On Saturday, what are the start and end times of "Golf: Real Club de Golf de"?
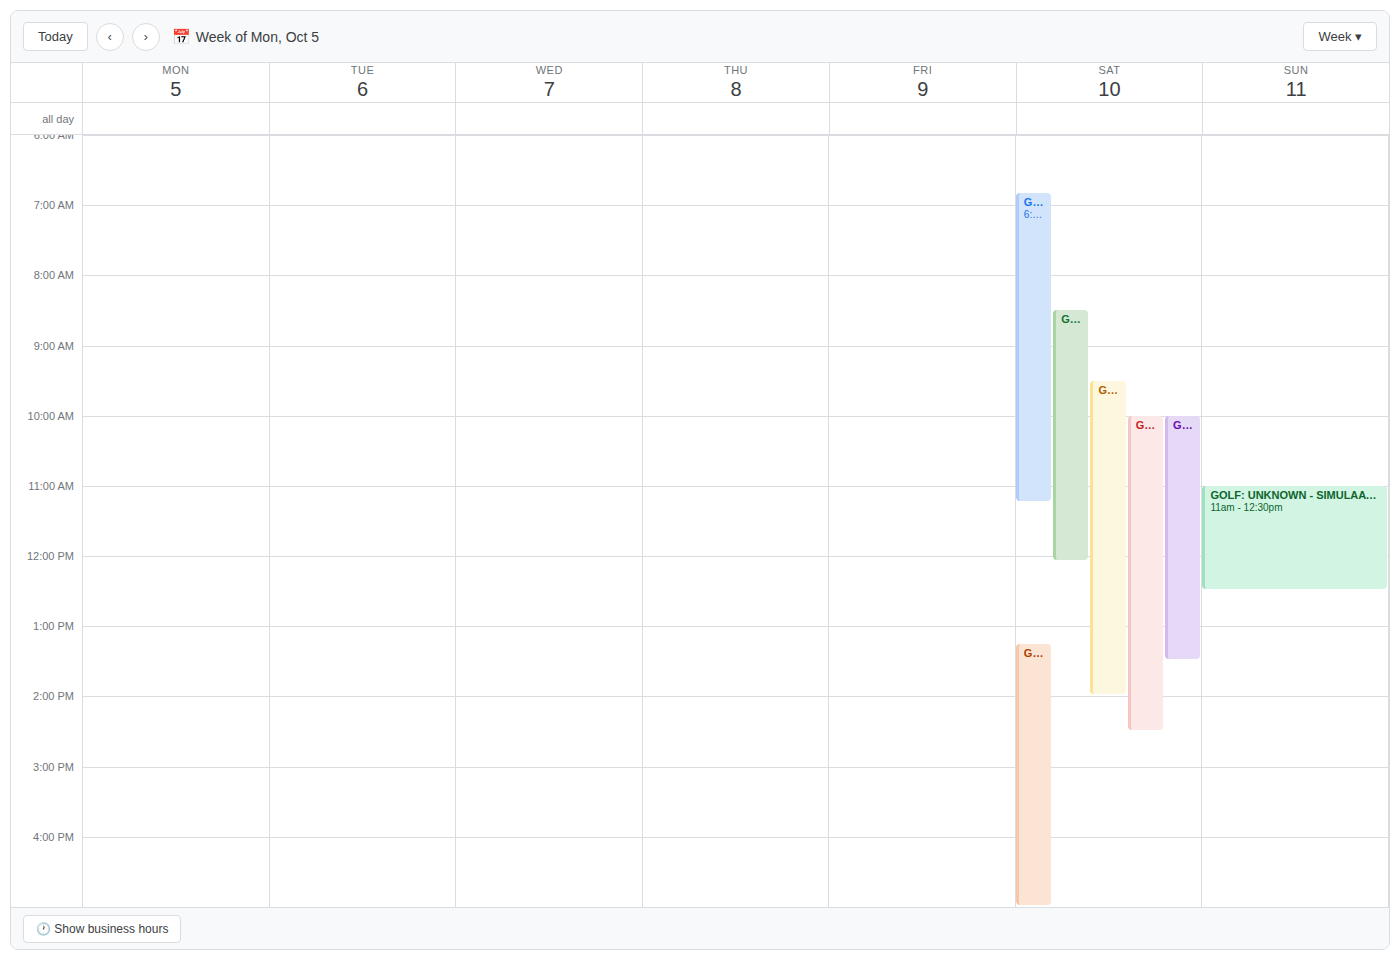
09:30 to 14:00